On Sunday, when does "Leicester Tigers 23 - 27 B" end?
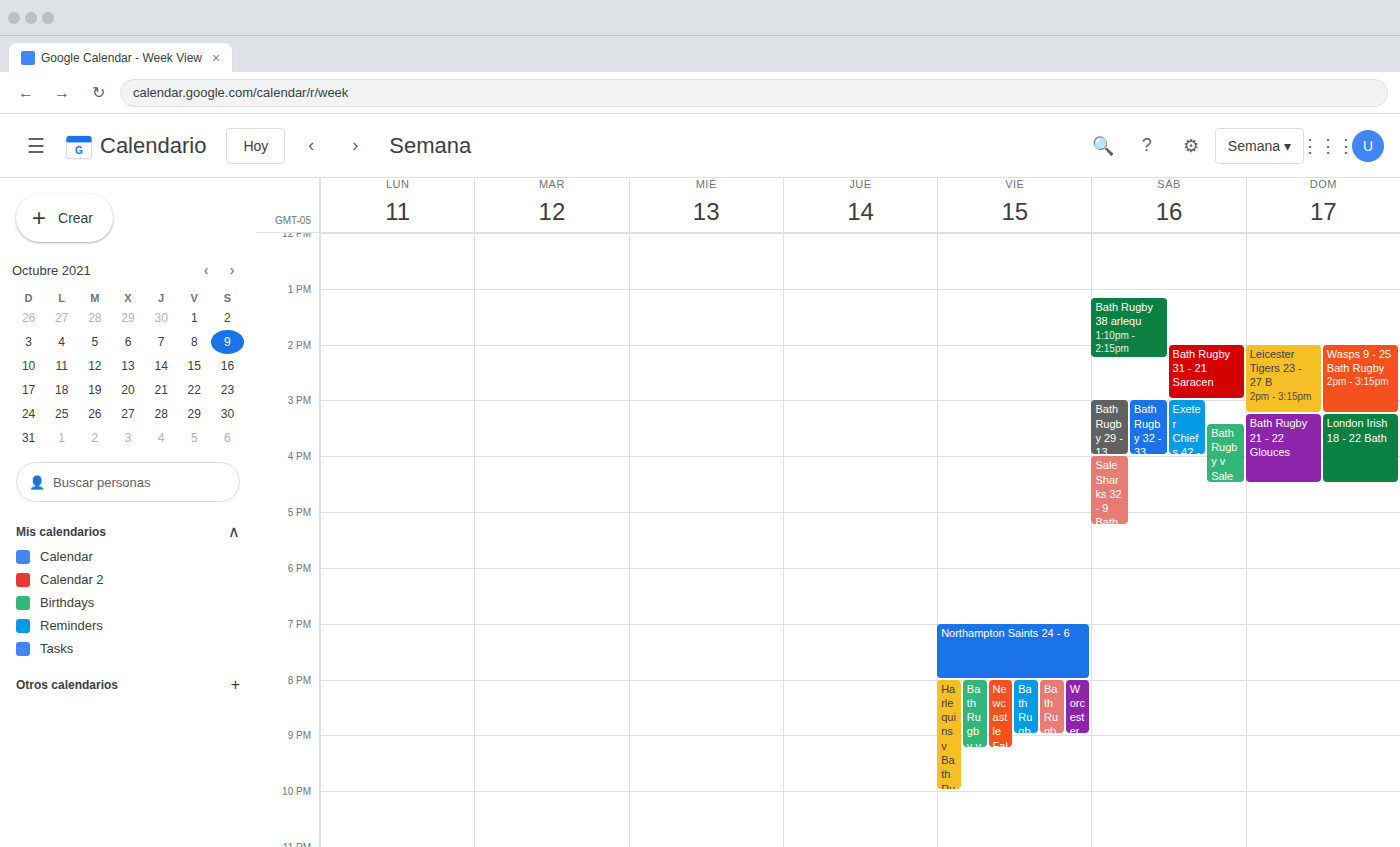
3:15 PM